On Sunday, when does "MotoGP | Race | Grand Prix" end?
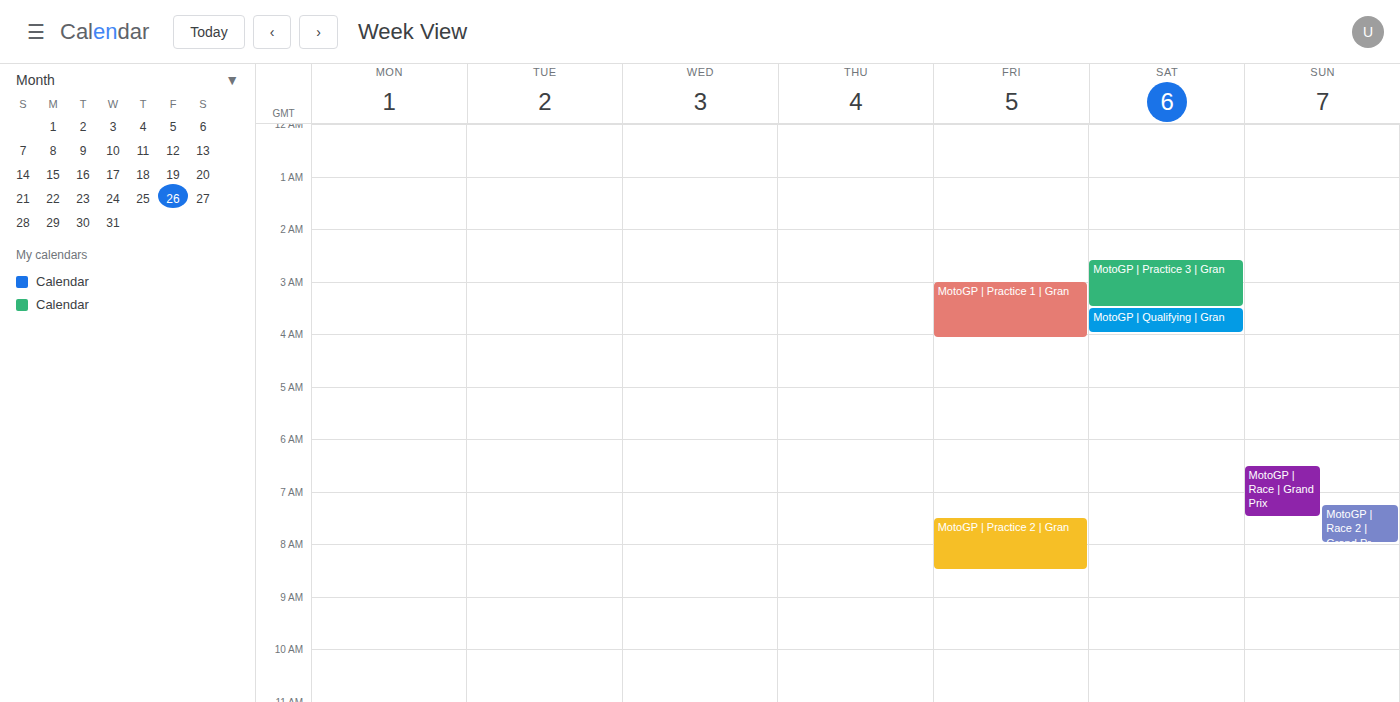
7:30 AM